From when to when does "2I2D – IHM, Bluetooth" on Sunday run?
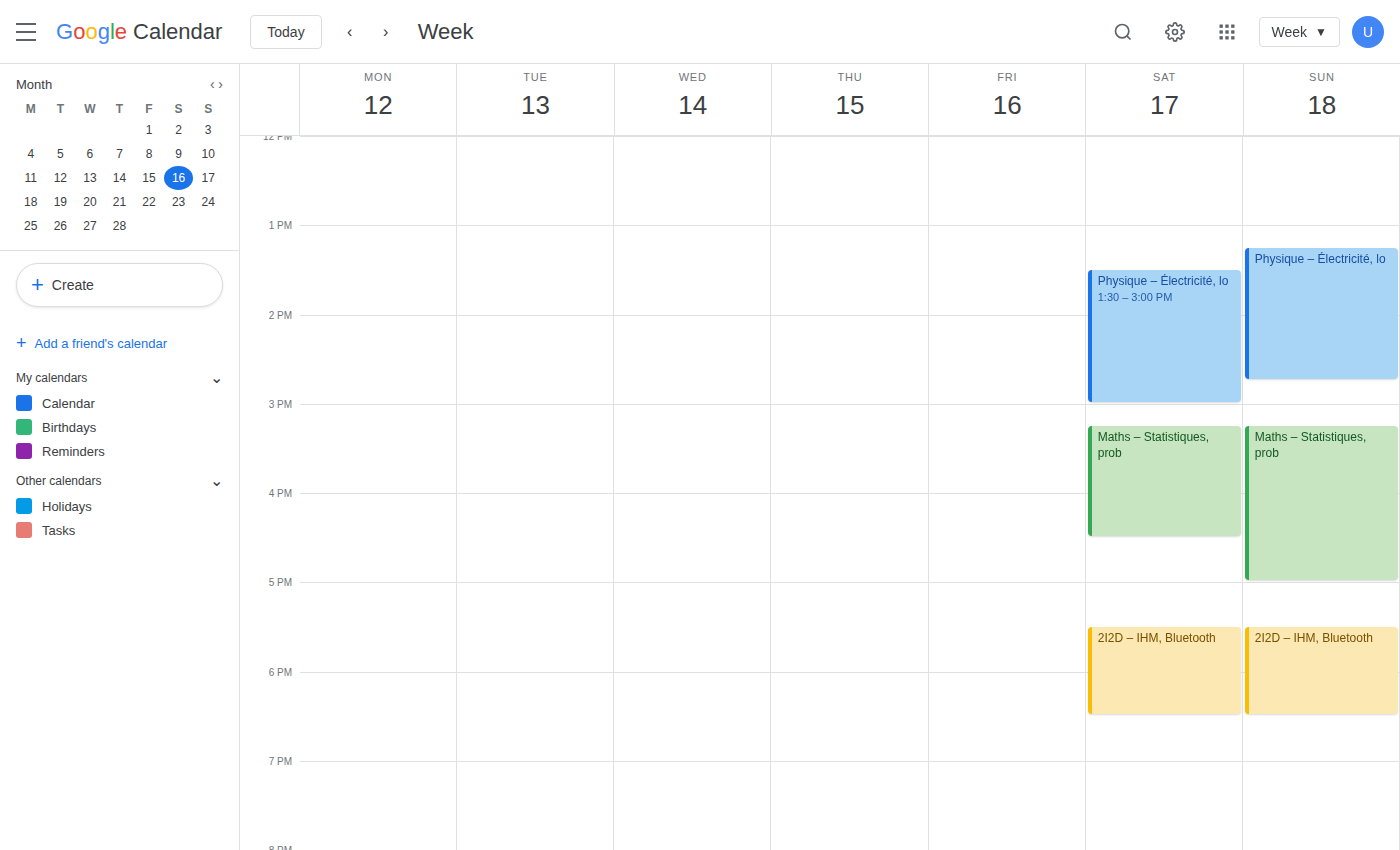
5:30 PM to 6:30 PM